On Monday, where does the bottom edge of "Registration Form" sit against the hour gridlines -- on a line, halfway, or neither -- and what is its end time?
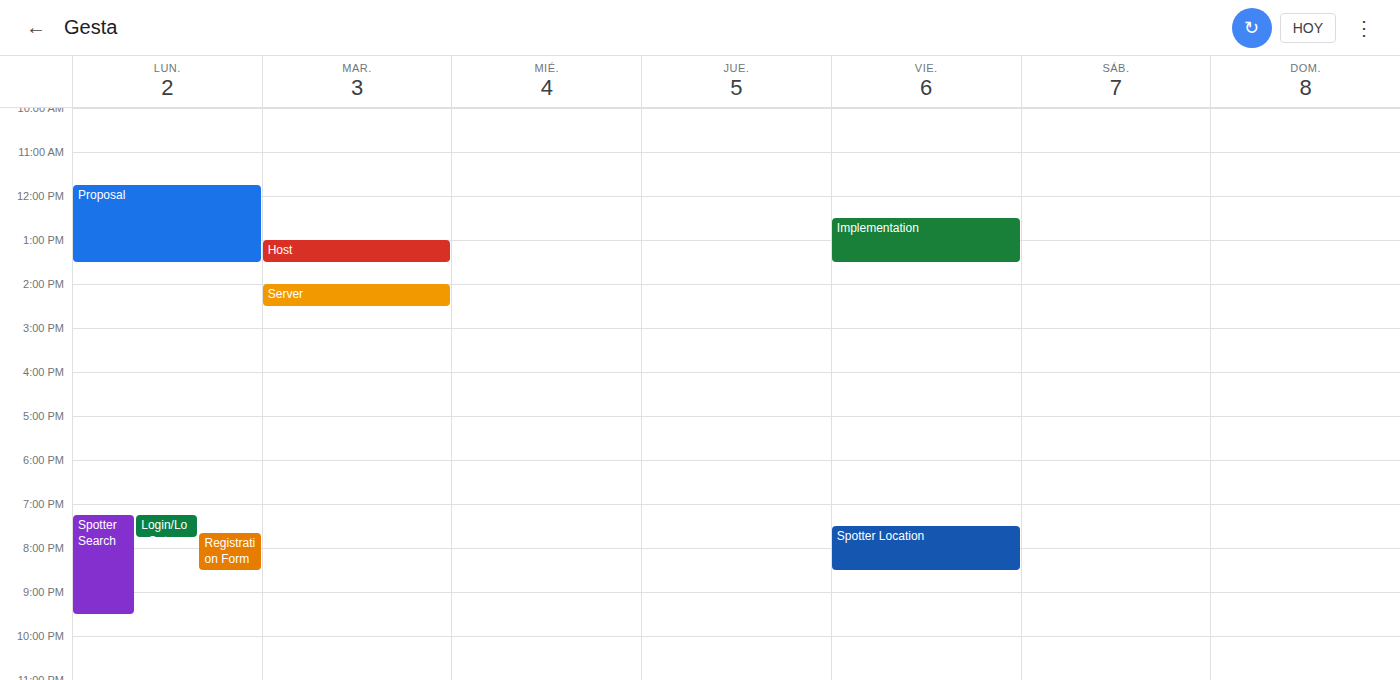
8:30 PM -- halfway between the 8 PM and 9 PM lines.